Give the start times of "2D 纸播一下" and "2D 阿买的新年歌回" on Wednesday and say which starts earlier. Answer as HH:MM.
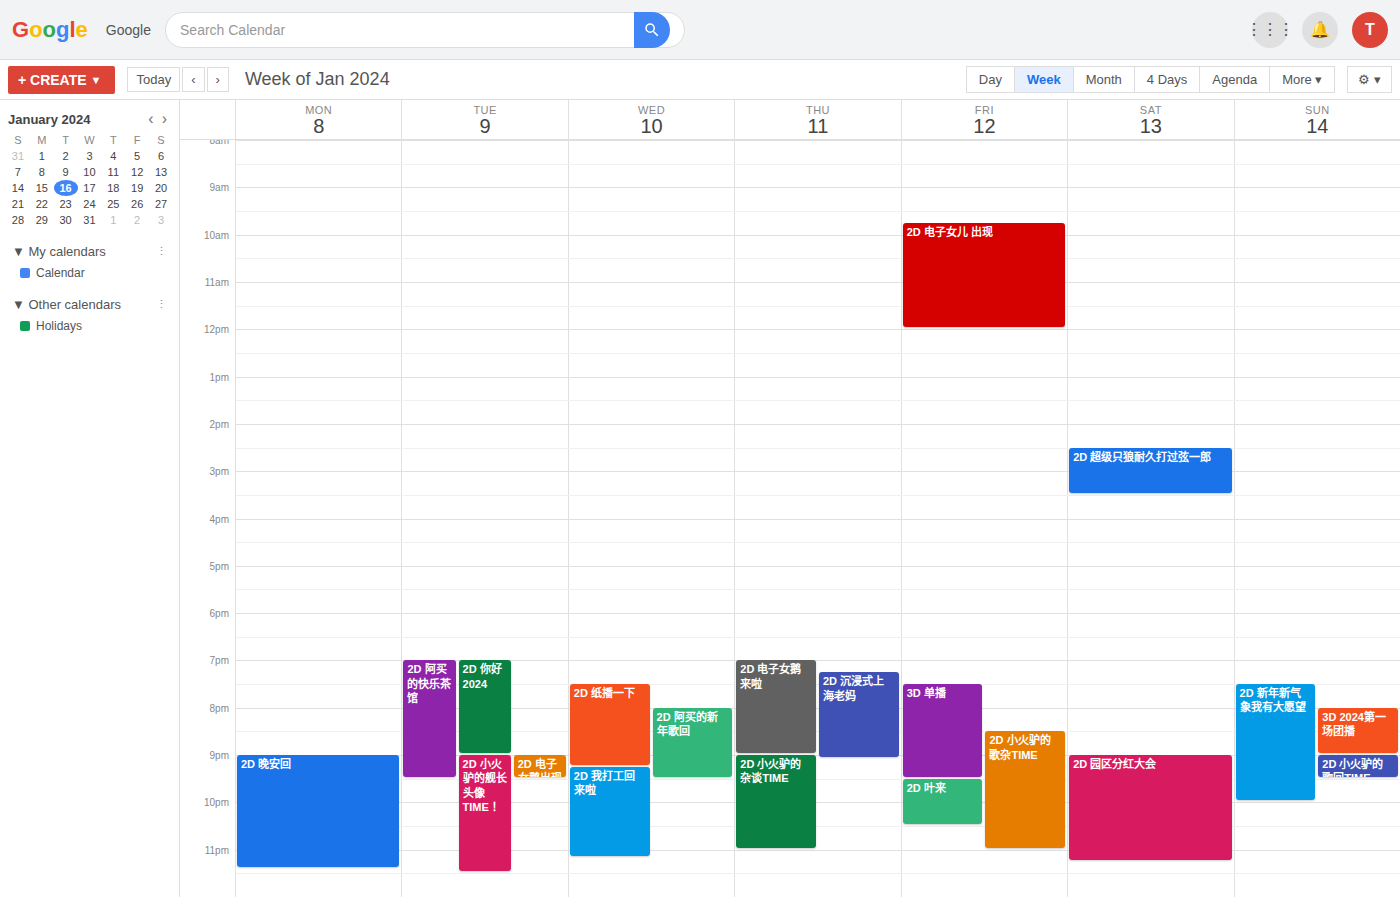
"2D 纸播一下" 19:30; "2D 阿买的新年歌回" 20:00.